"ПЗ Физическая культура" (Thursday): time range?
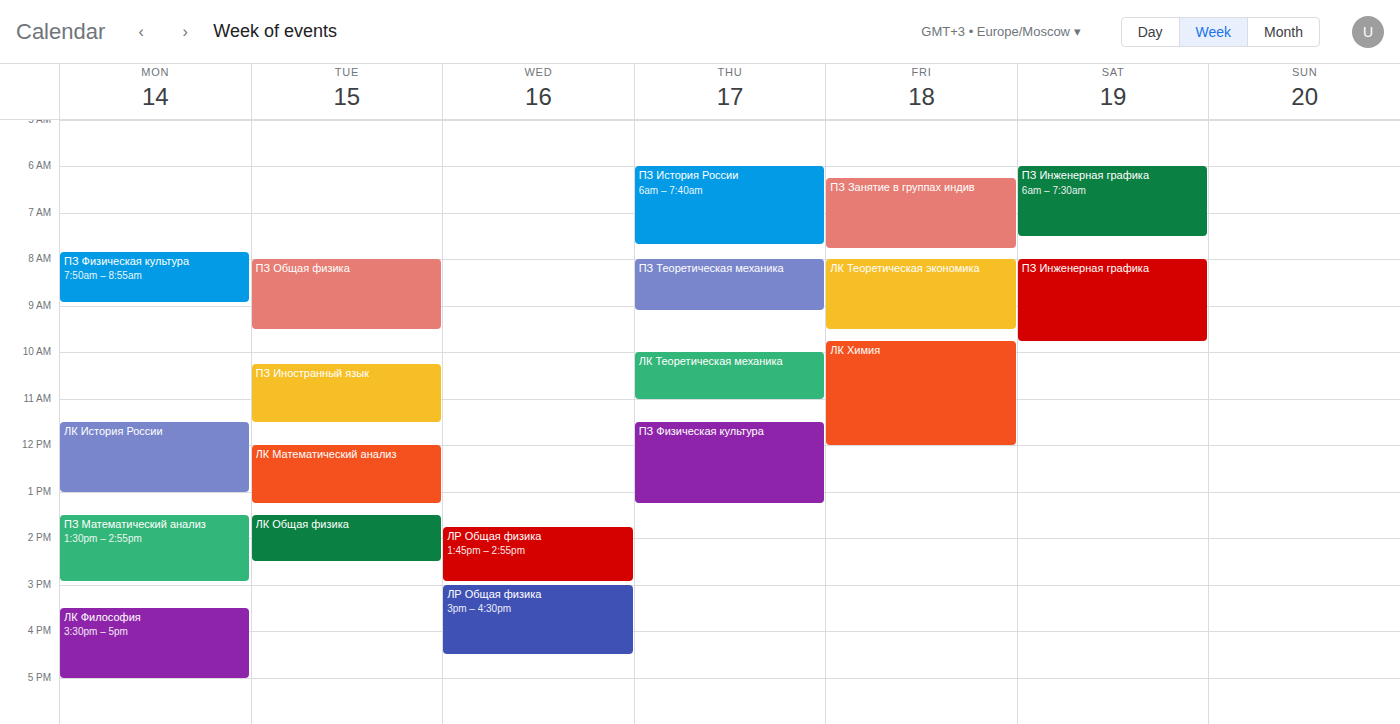
11:30 AM to 1:15 PM